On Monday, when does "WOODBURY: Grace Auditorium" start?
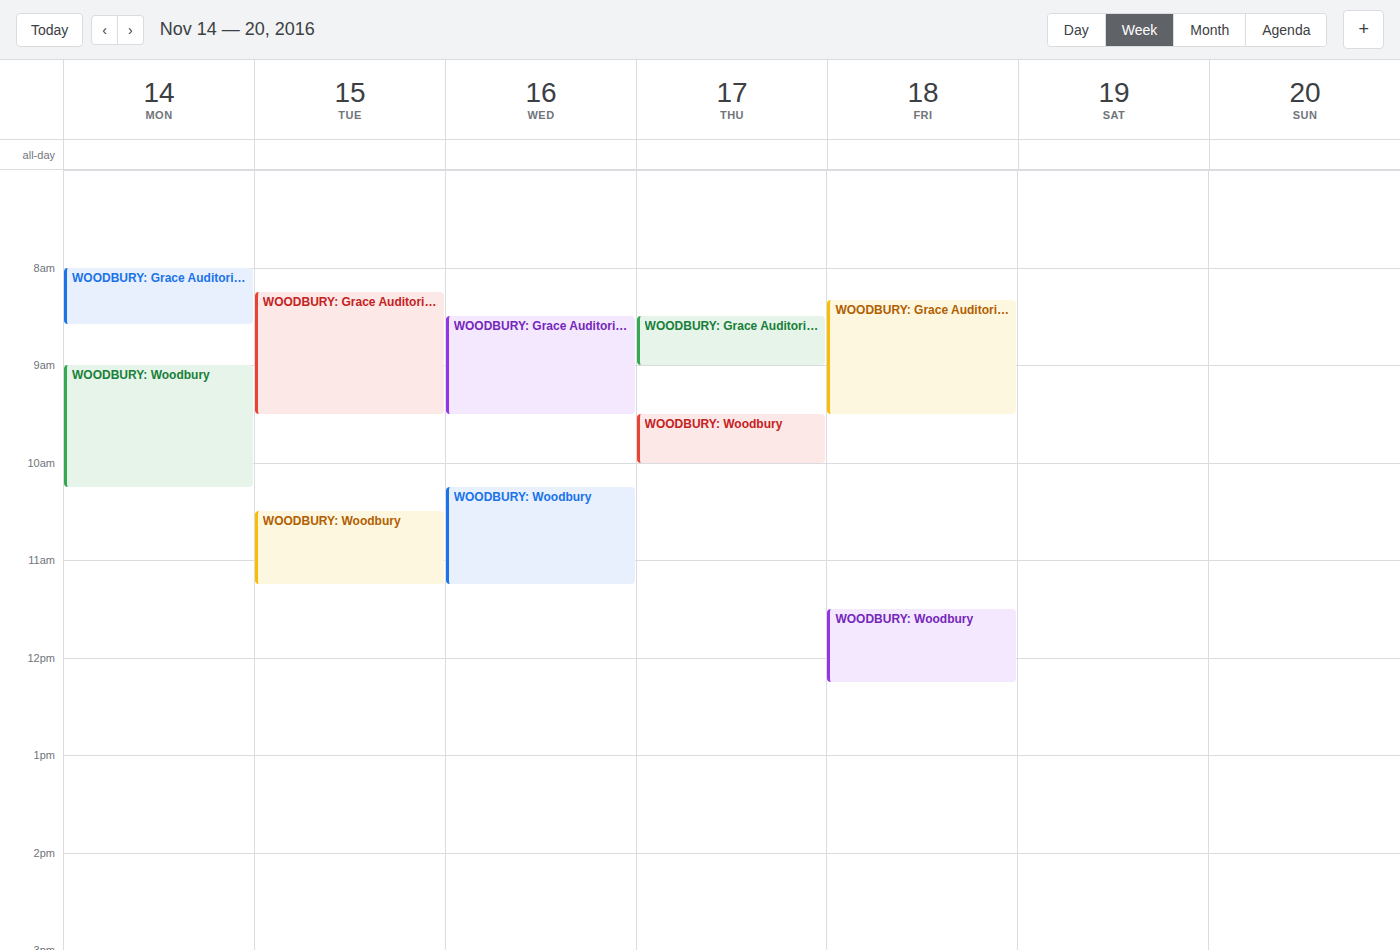
08:00